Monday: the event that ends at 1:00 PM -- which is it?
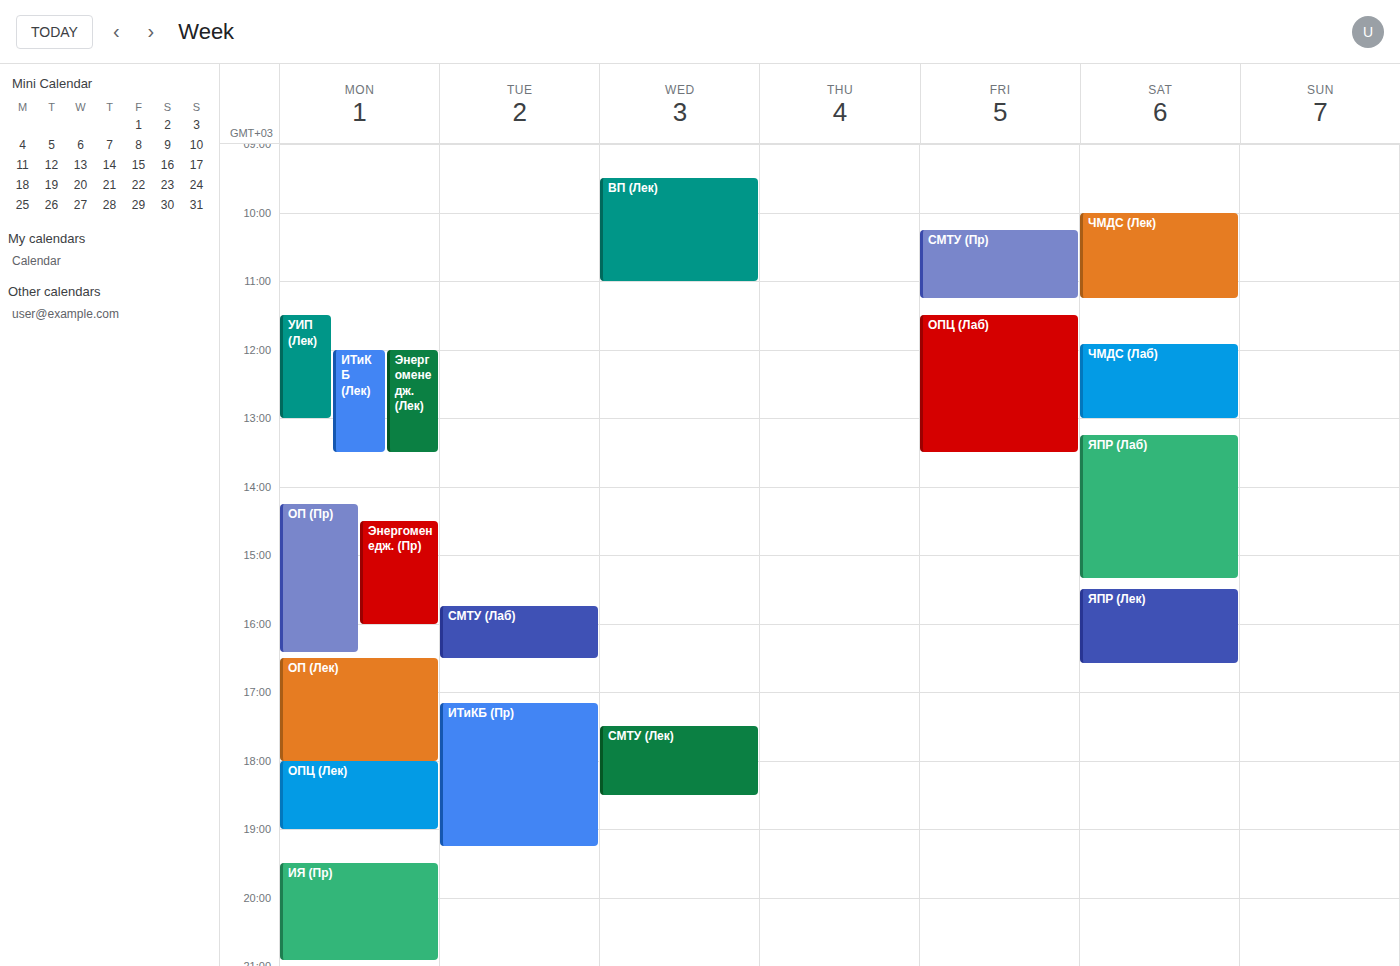
"УИП (Лек)"